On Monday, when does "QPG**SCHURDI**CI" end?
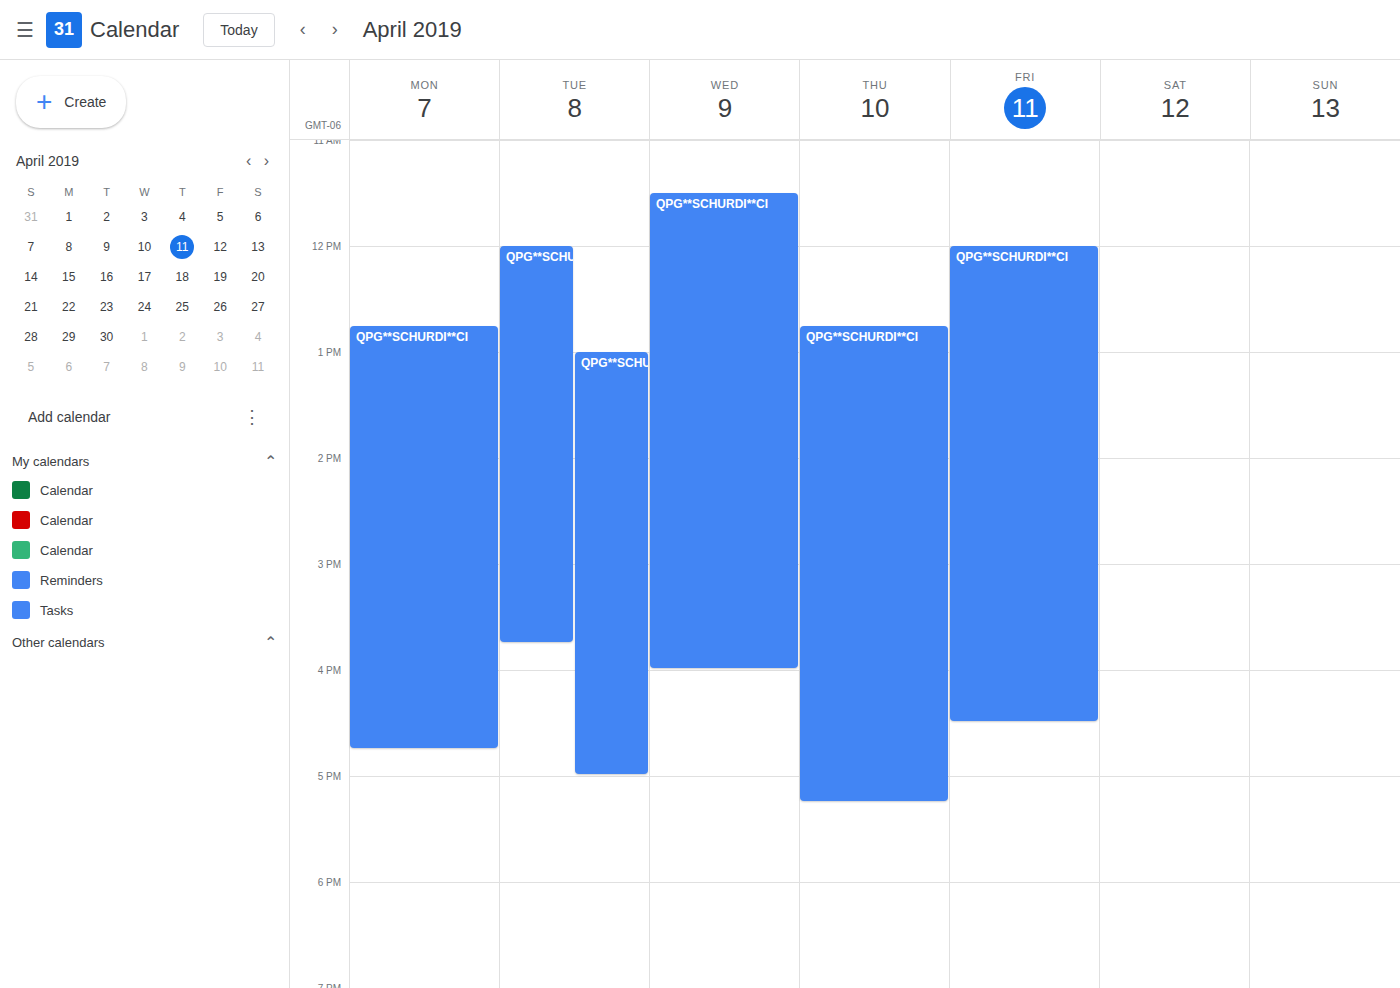
4:45 PM